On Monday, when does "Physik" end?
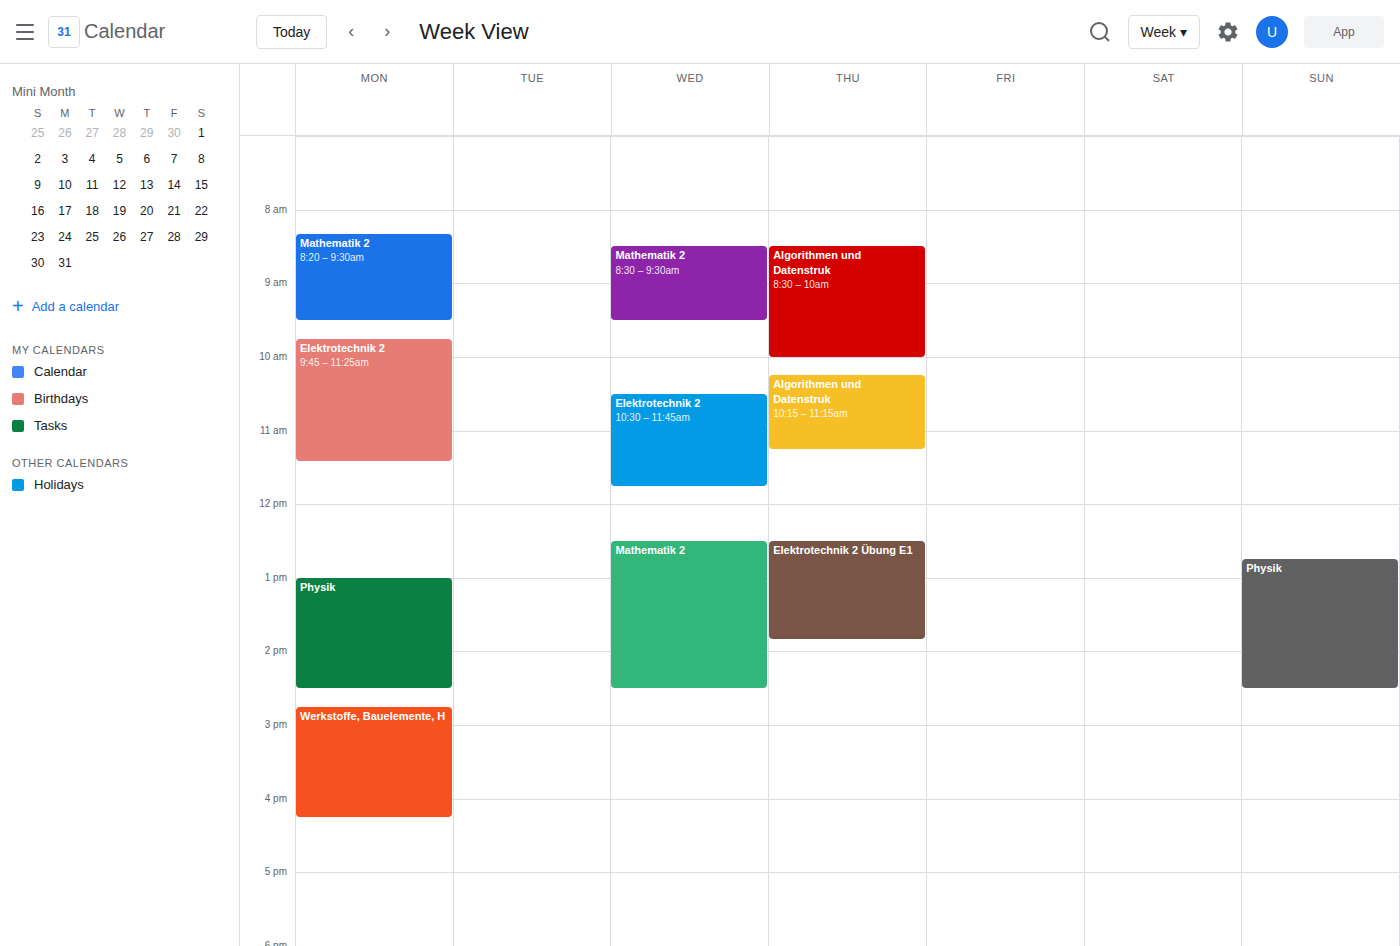
2:30 PM